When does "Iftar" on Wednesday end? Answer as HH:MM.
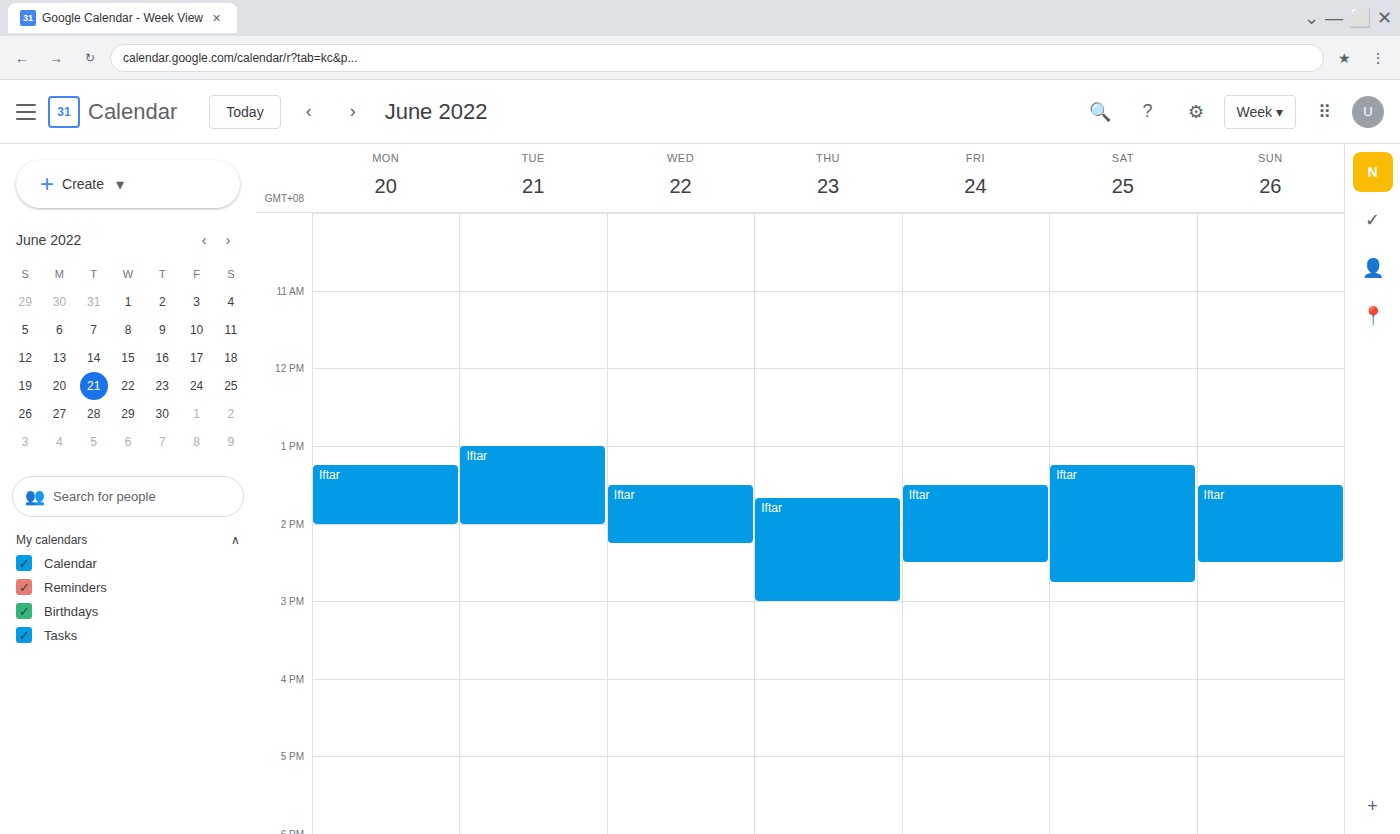
14:15